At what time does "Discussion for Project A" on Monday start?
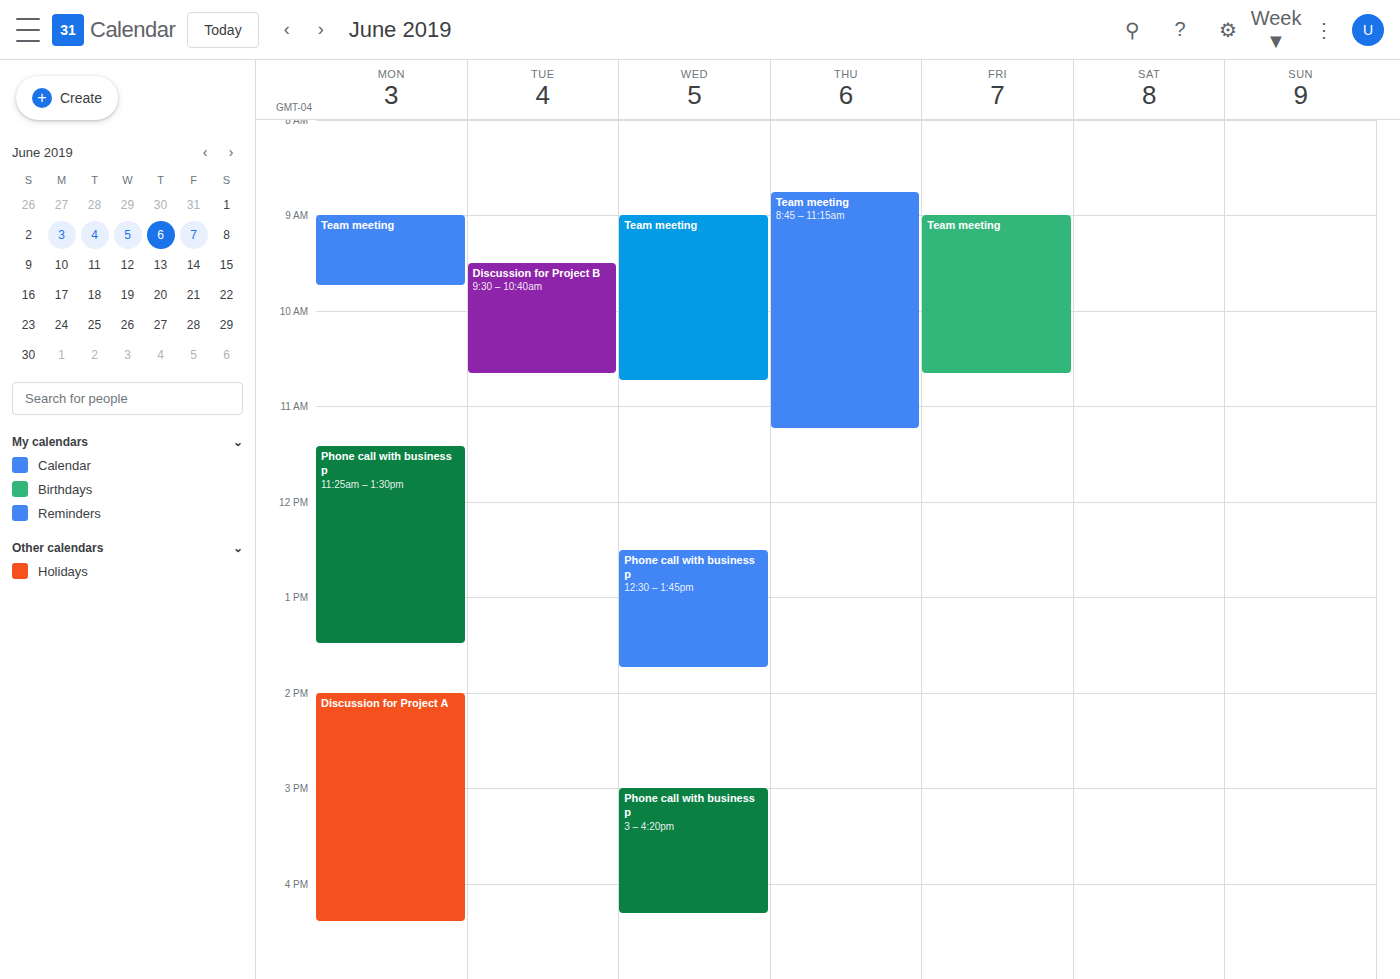
2:00 PM